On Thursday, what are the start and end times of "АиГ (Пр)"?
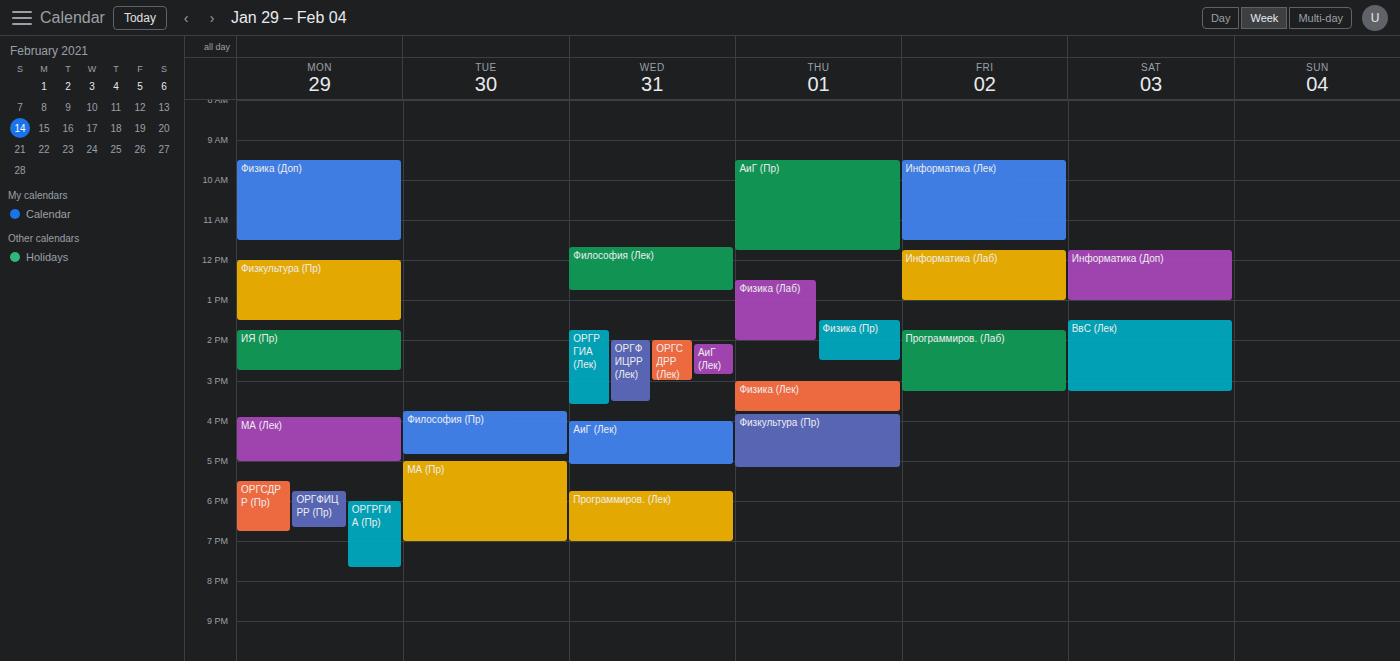
09:30 to 11:45